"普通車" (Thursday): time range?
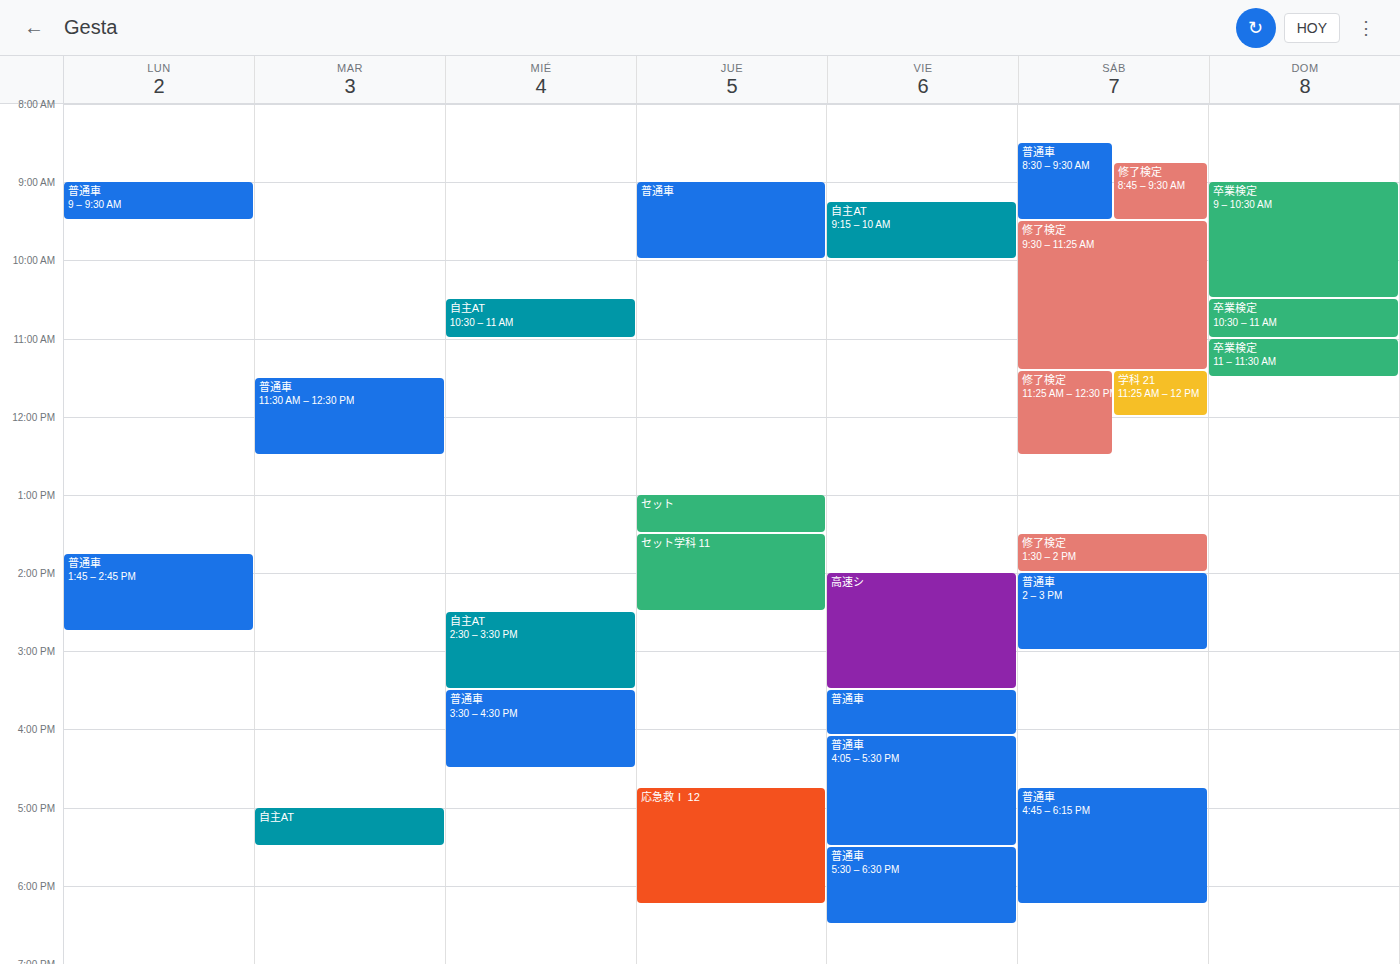
9:00 AM to 10:00 AM